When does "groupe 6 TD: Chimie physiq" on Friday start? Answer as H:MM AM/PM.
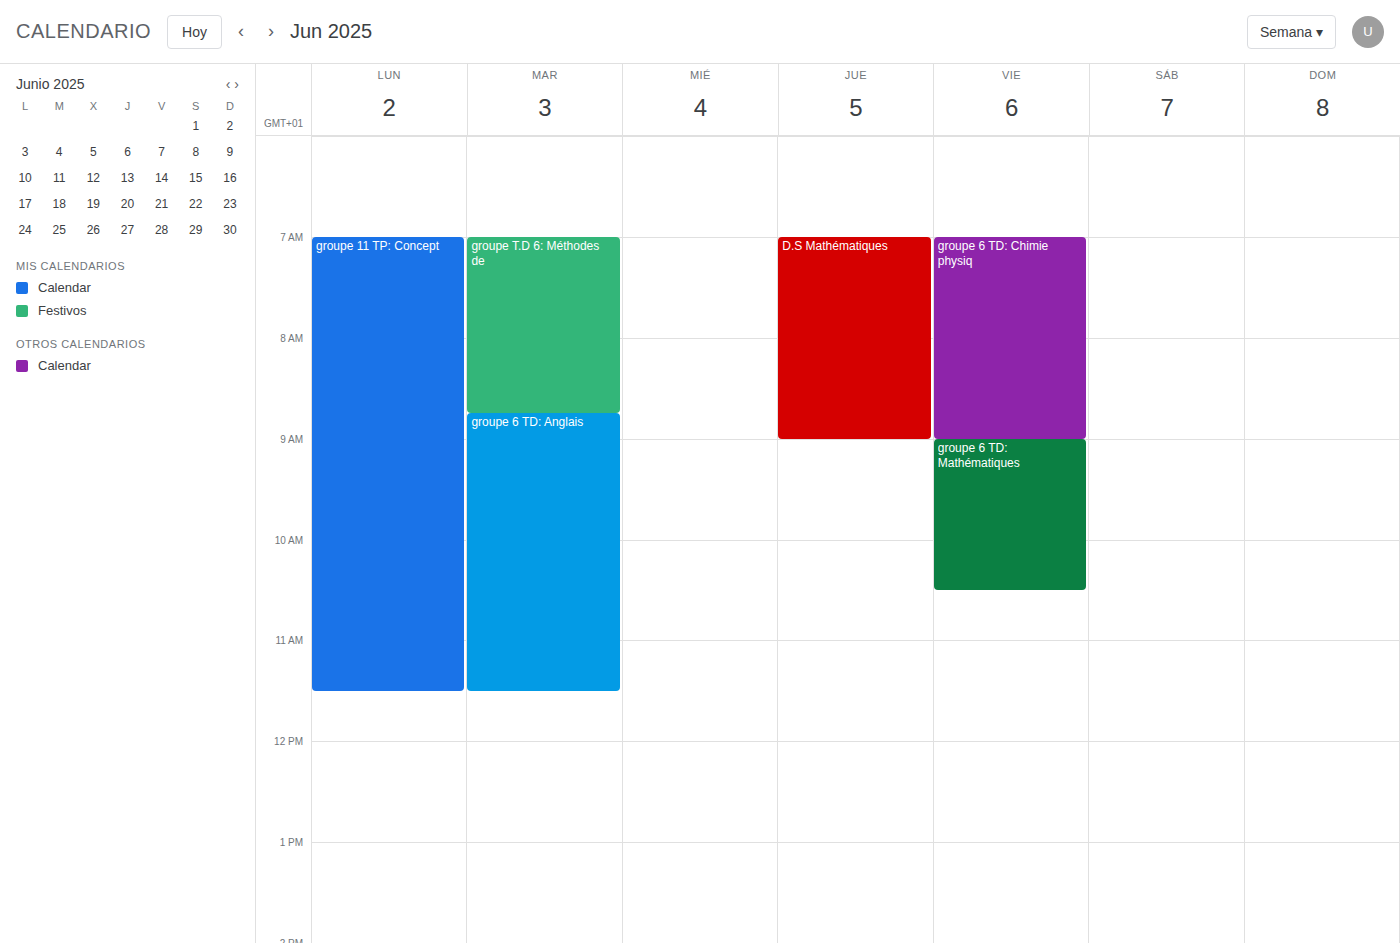
7:00 AM